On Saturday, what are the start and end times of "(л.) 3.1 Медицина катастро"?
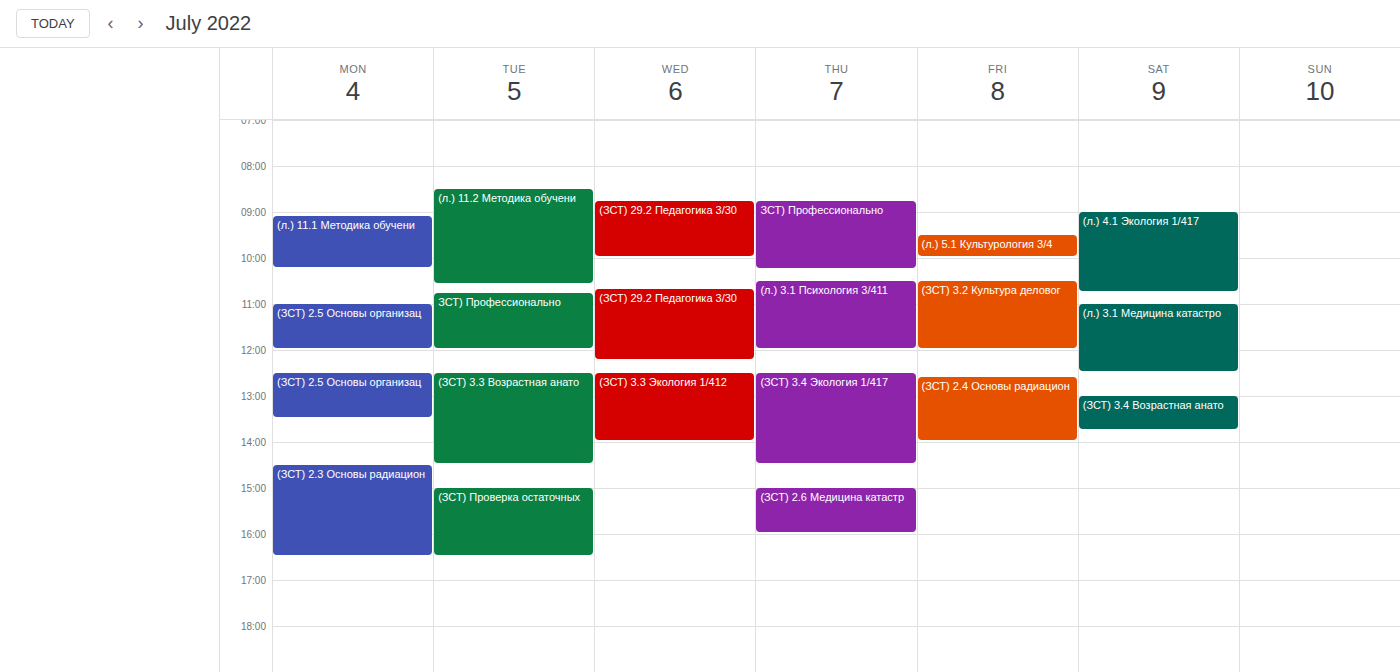
11:00 AM to 12:30 PM